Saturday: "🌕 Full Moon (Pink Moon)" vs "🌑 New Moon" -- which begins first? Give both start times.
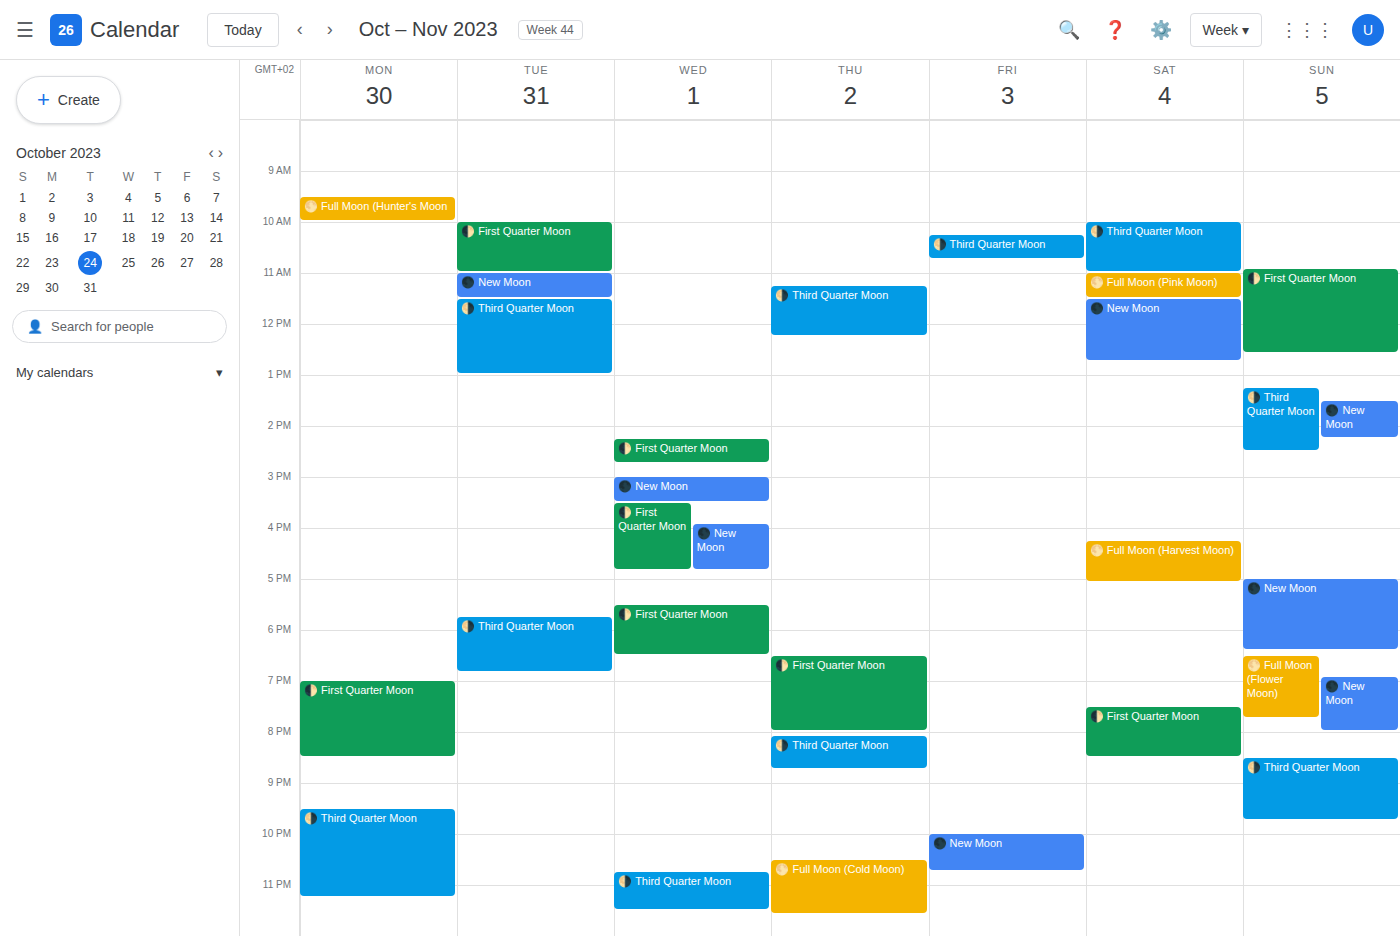
"🌕 Full Moon (Pink Moon)" 11:00; "🌑 New Moon" 11:30.